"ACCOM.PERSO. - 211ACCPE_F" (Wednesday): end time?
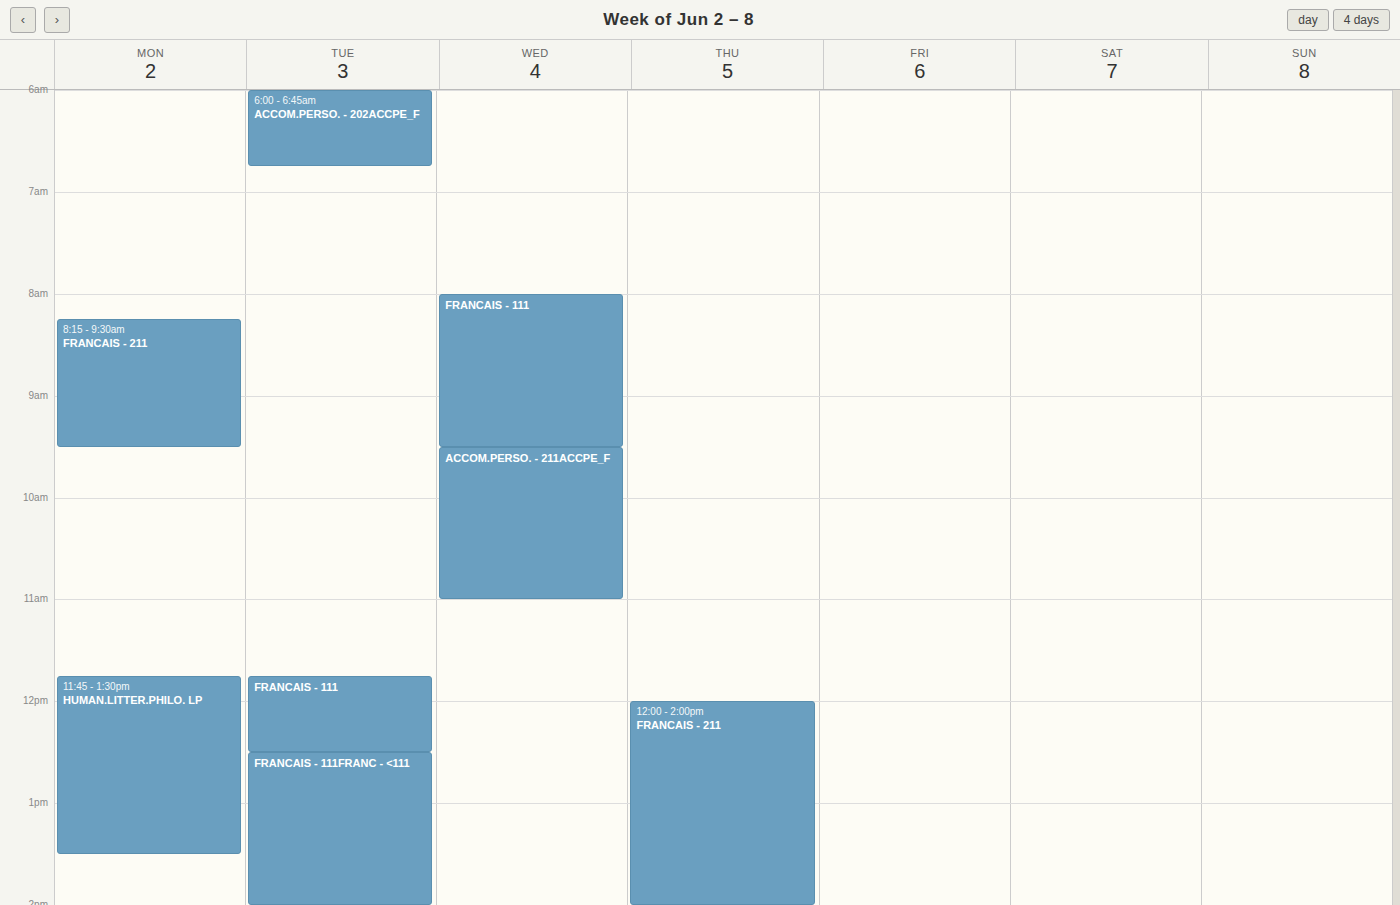
11:00 AM